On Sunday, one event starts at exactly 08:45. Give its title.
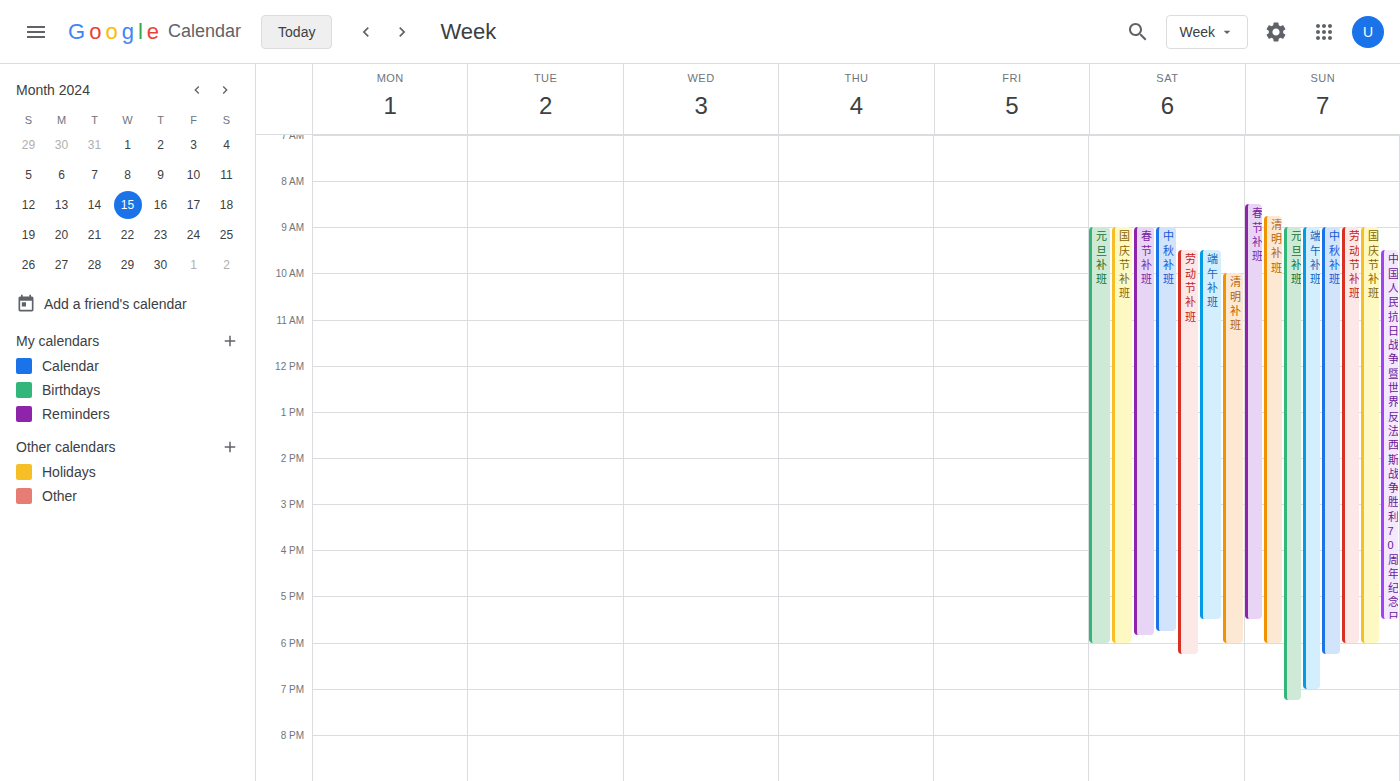
"清明 补班"